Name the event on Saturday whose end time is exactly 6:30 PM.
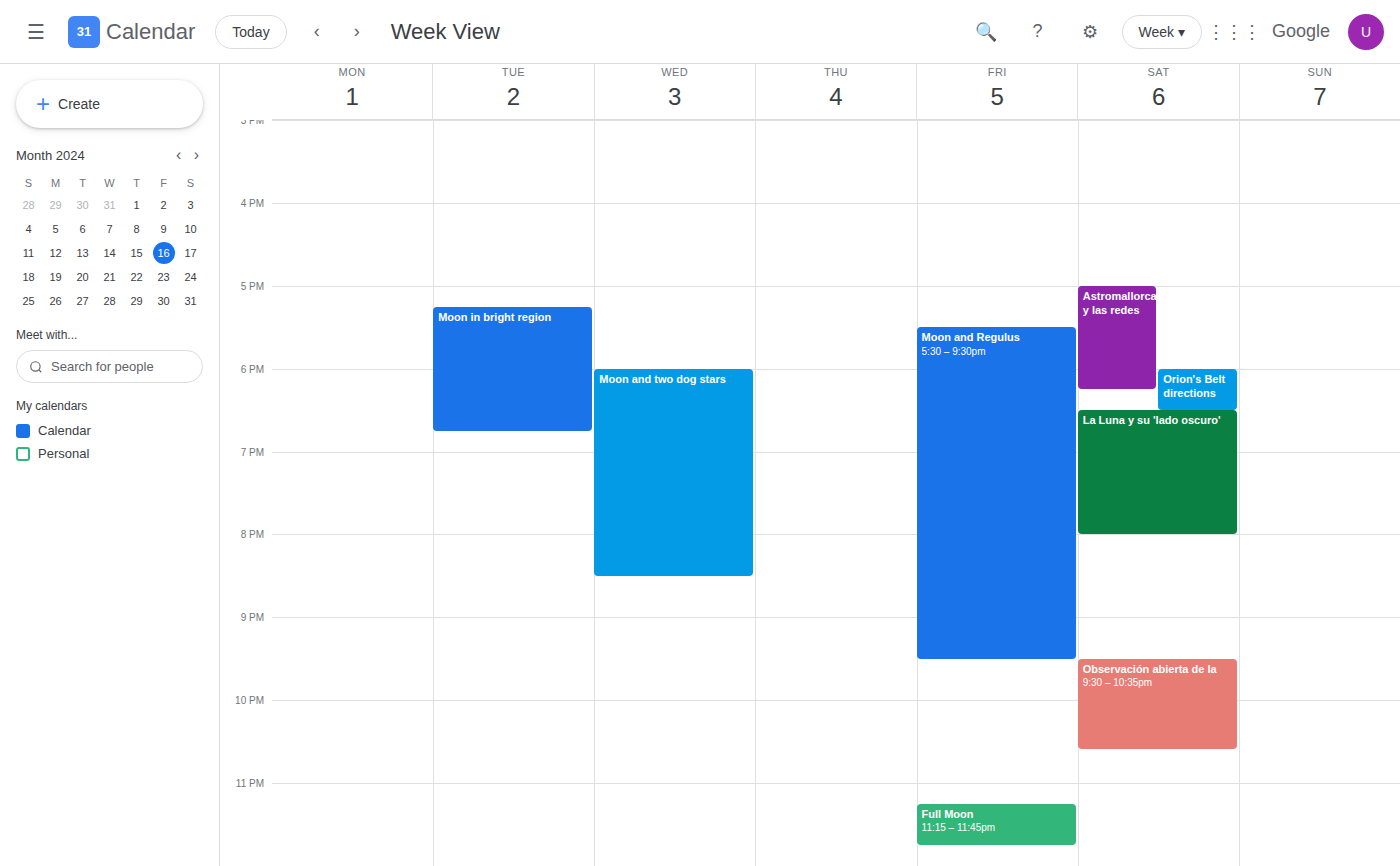
"Orion's Belt directions"